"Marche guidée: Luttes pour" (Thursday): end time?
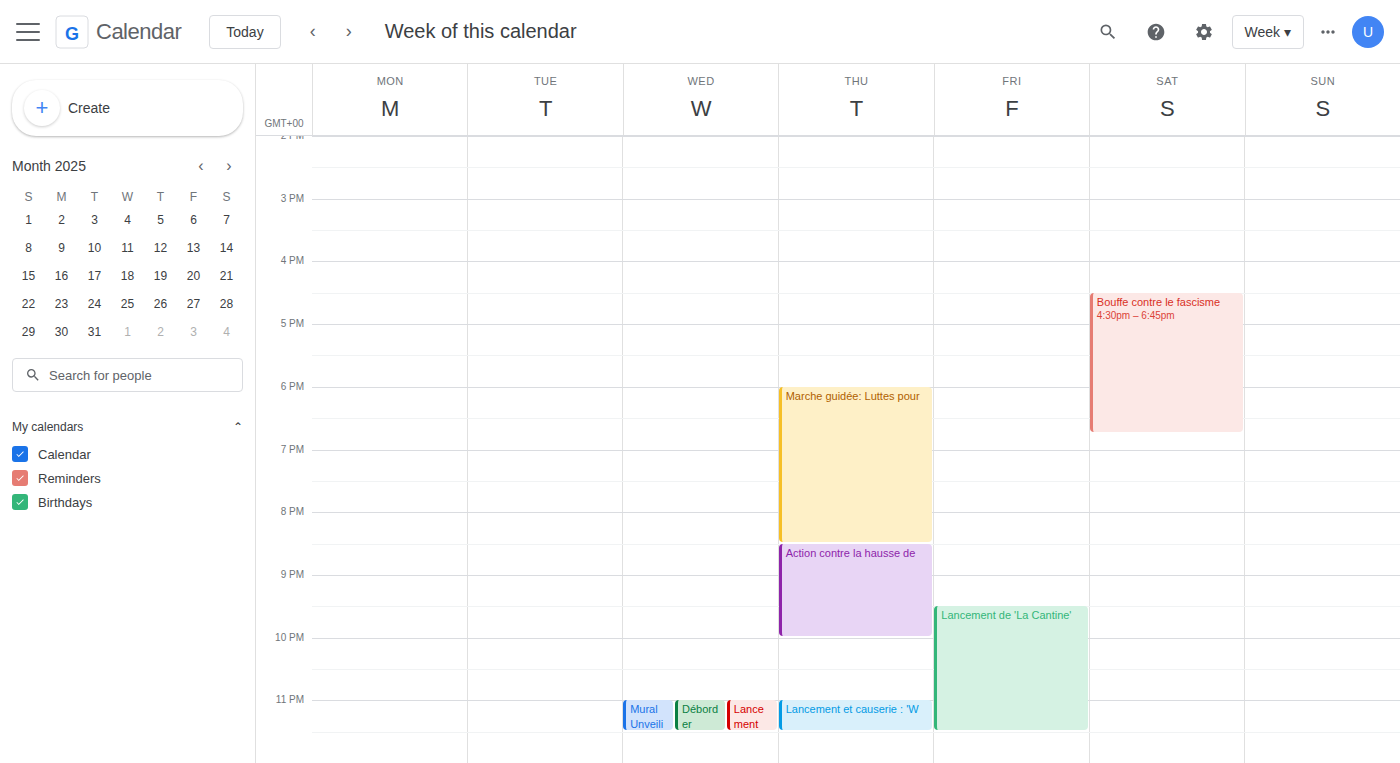
8:30 PM